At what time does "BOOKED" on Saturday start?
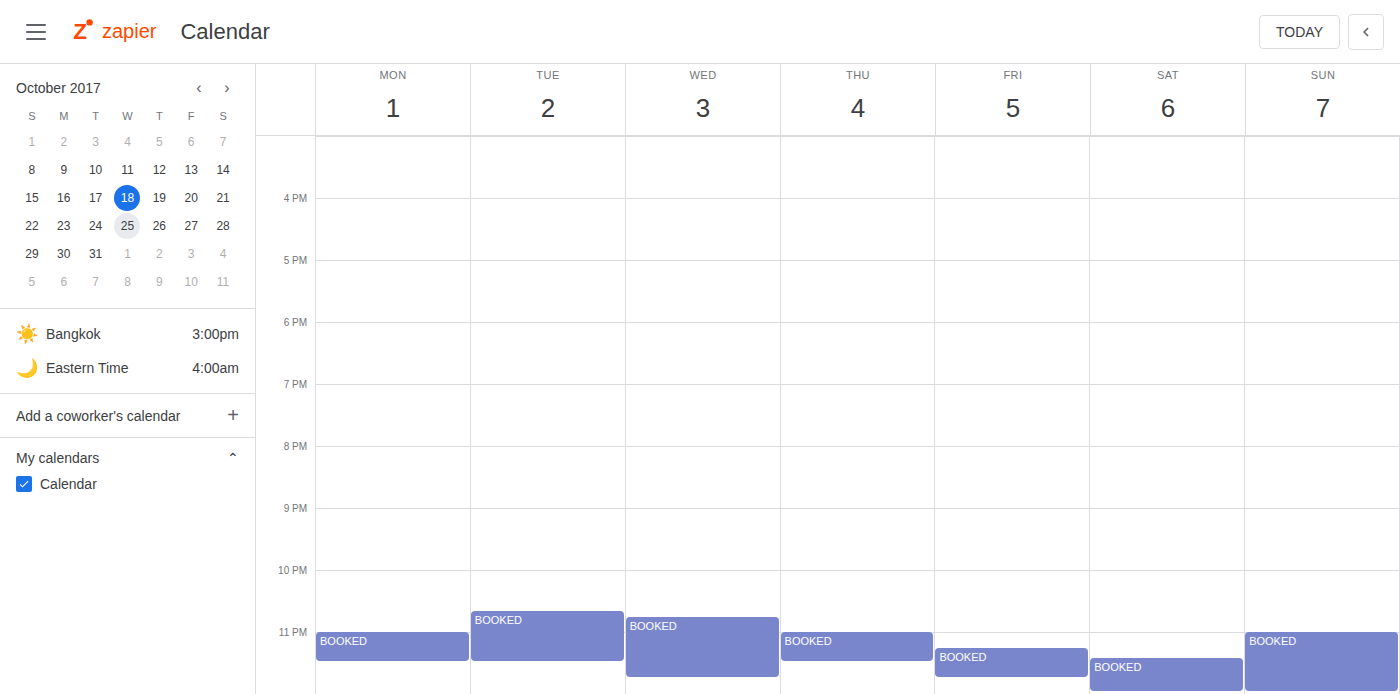
11:25 PM